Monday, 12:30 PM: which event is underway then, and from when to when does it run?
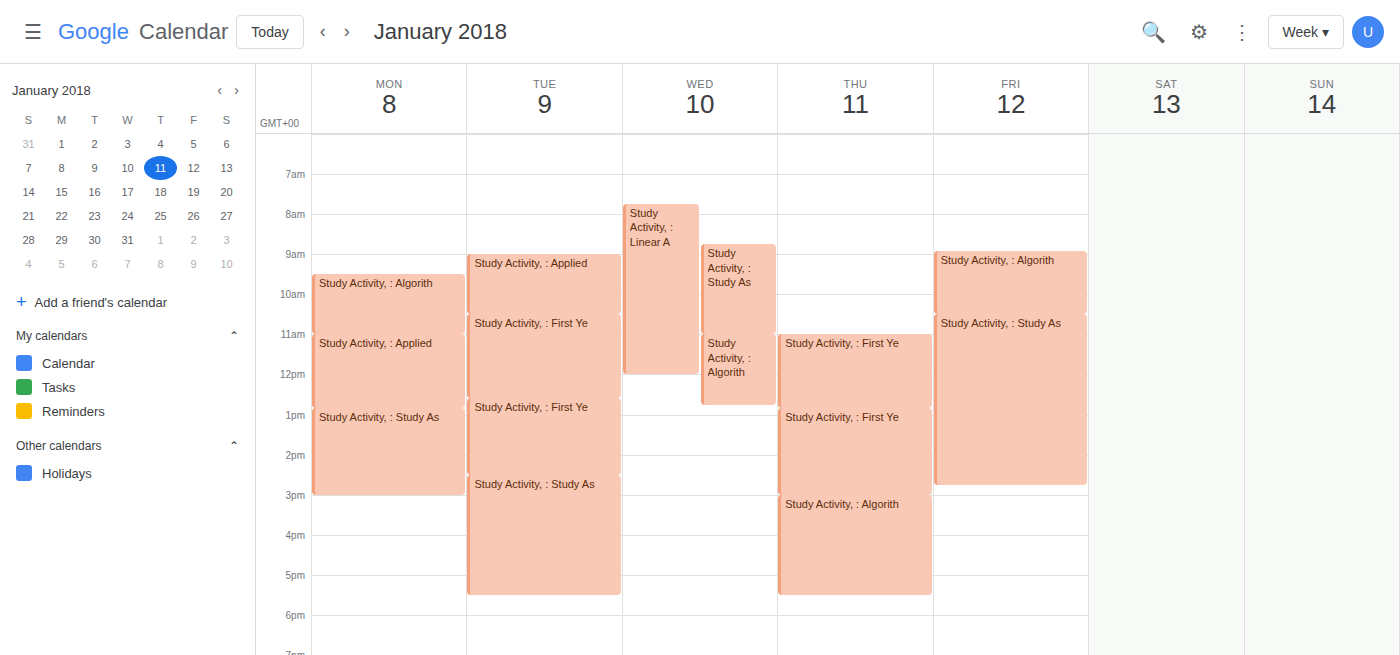
"Study Activity, : Applied", 11:00 AM to 12:50 PM